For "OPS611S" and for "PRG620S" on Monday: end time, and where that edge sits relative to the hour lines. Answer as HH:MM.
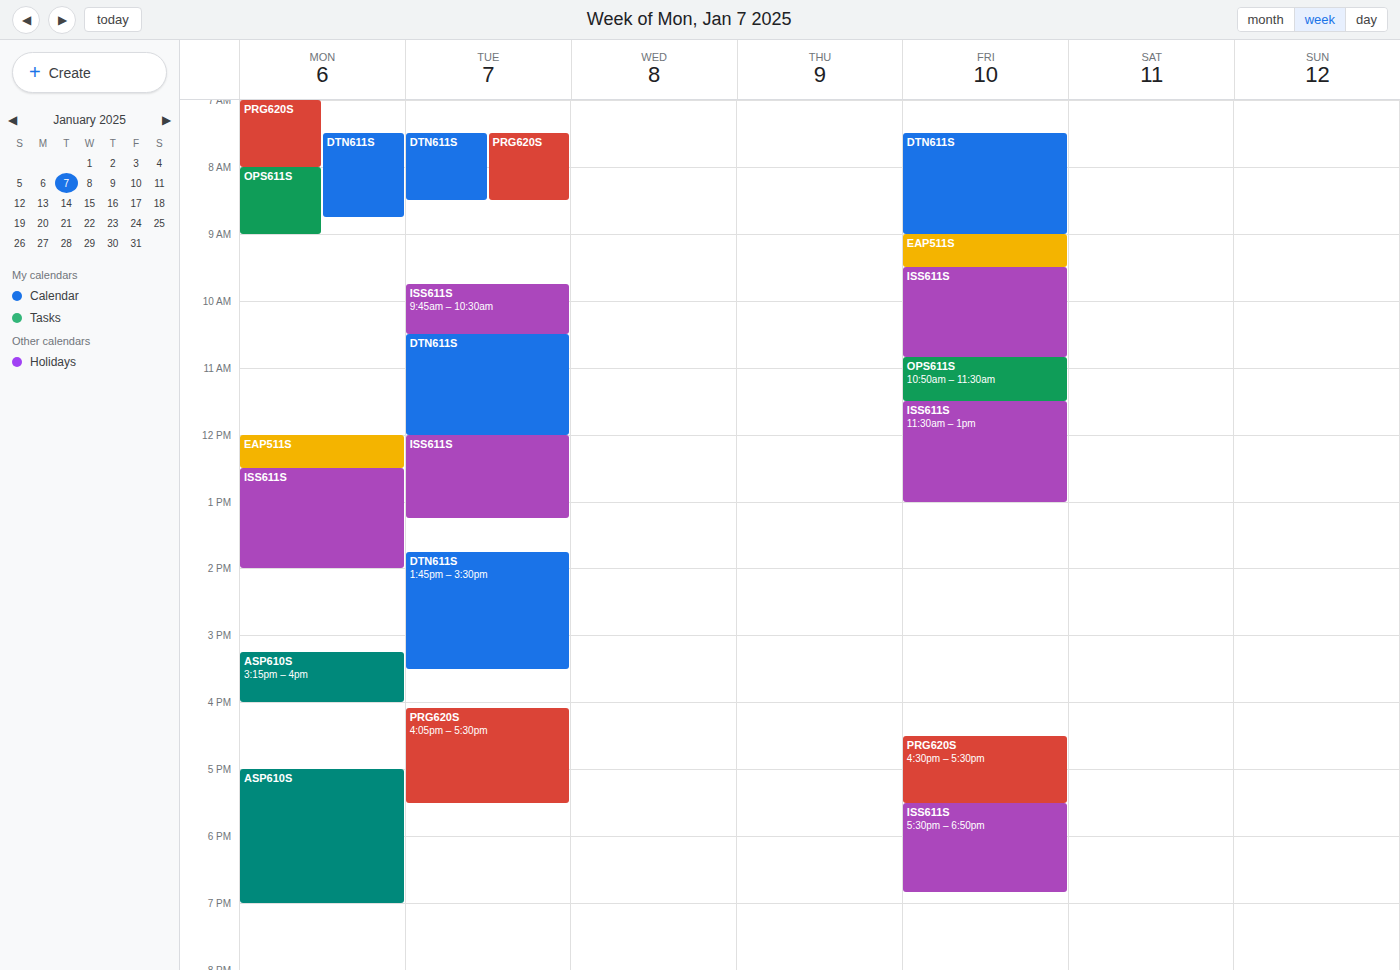
"OPS611S": 09:00, exactly on the 09:00 line. "PRG620S": 08:00, exactly on the 08:00 line.